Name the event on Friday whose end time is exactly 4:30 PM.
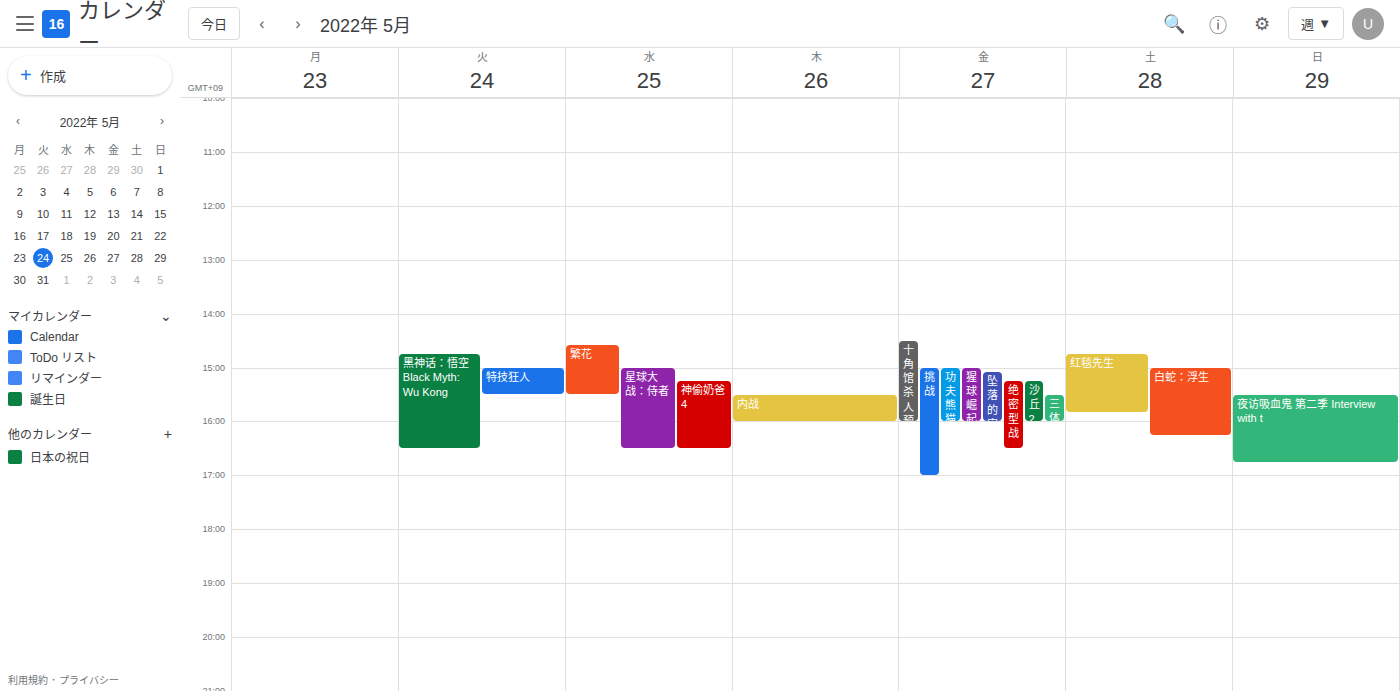
"绝密型战"